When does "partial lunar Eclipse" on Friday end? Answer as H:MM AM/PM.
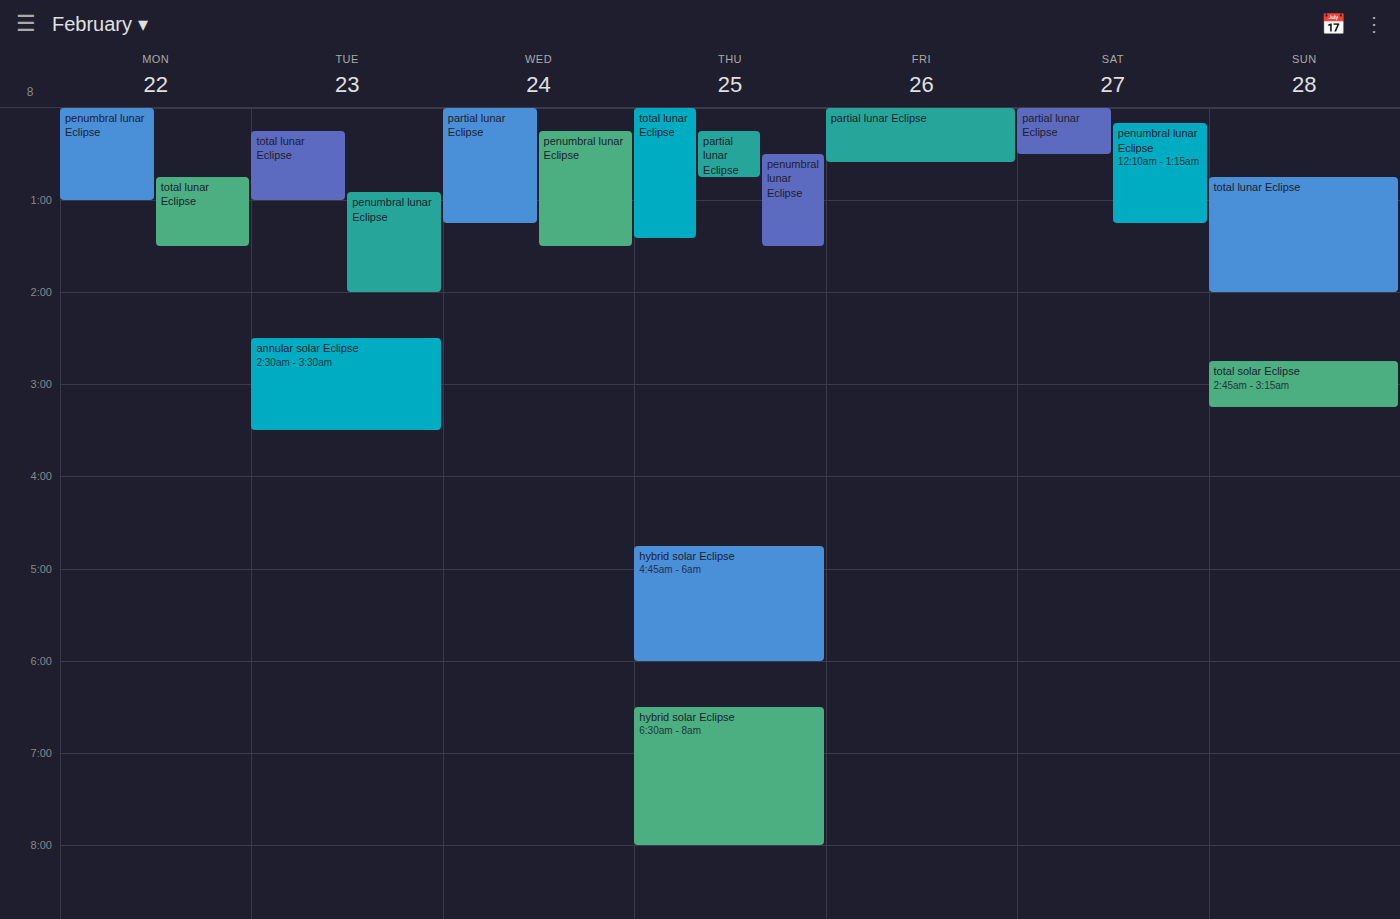
12:35 AM